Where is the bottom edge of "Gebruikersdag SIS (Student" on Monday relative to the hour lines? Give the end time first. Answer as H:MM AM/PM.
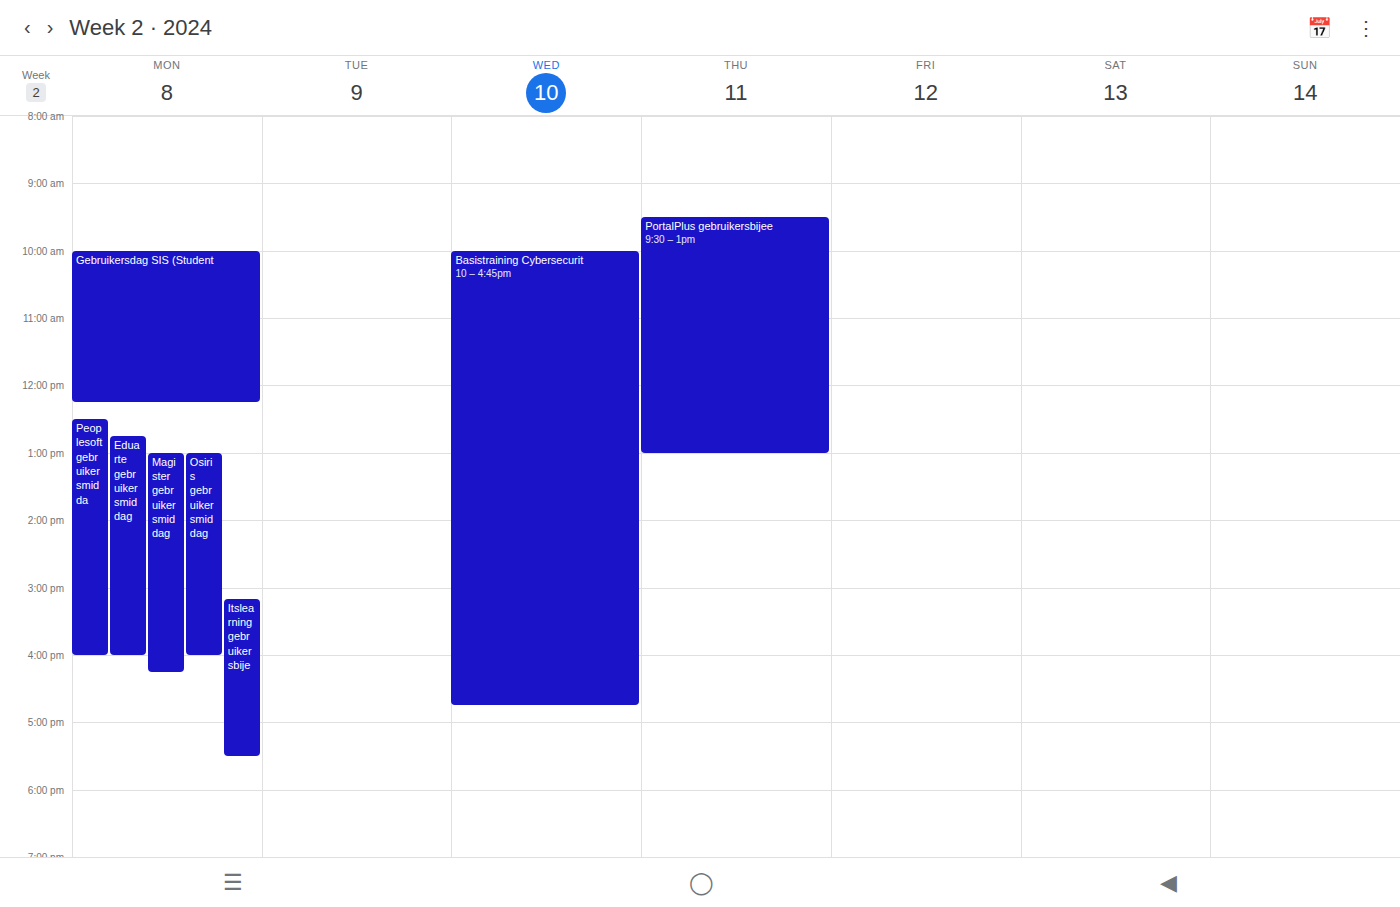
12:15 PM -- neither: a quarter of the way from the 12 PM line to the 1 PM line.